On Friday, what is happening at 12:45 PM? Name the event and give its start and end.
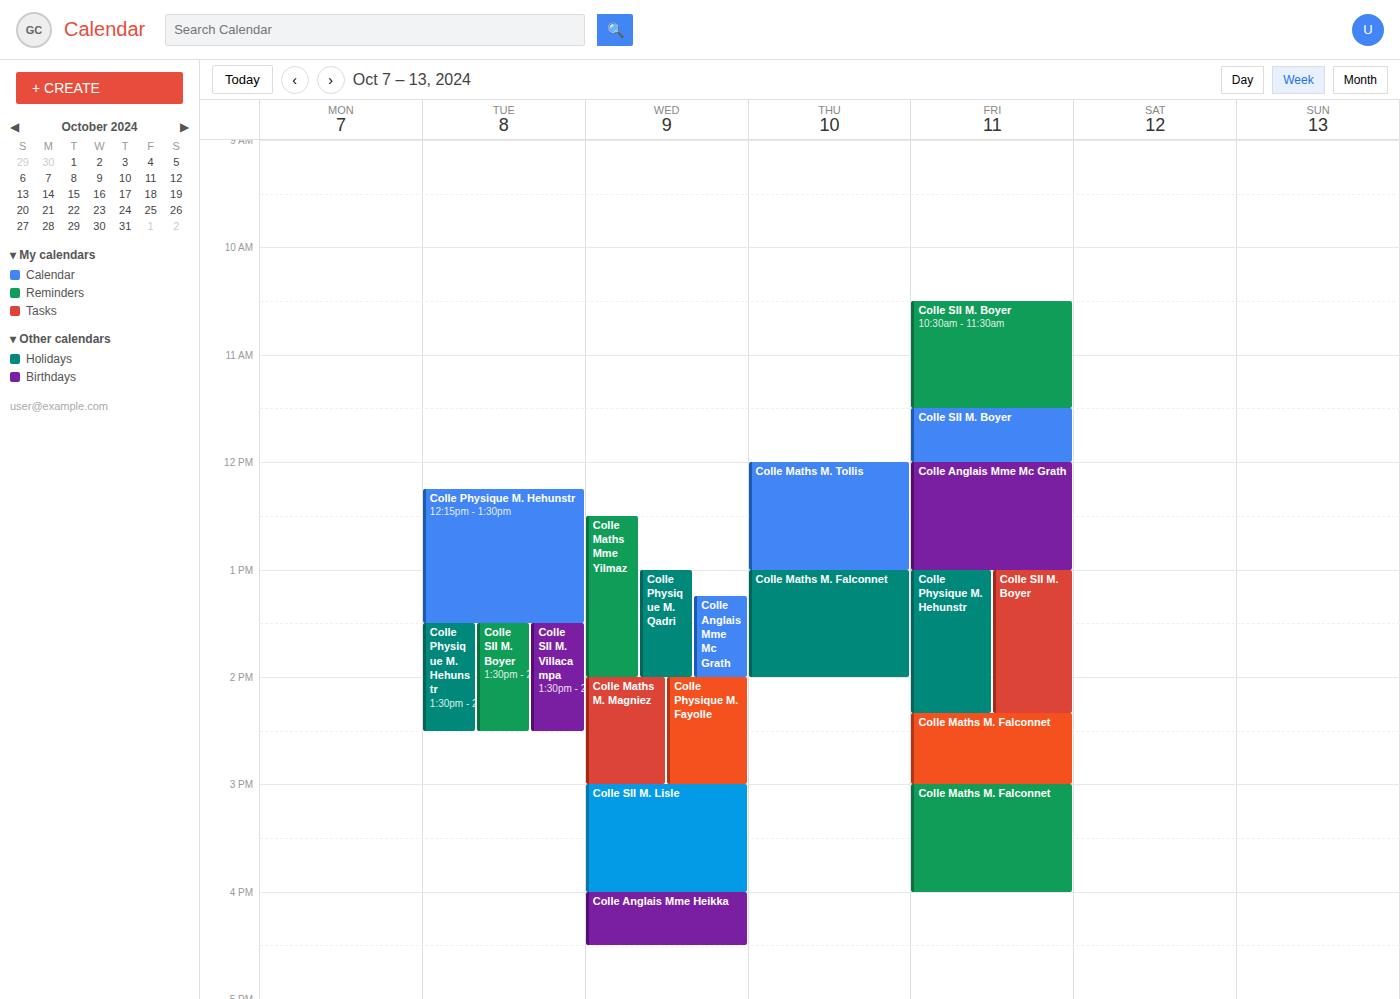
"Colle Anglais Mme Mc Grath", 12:00 PM to 1:00 PM